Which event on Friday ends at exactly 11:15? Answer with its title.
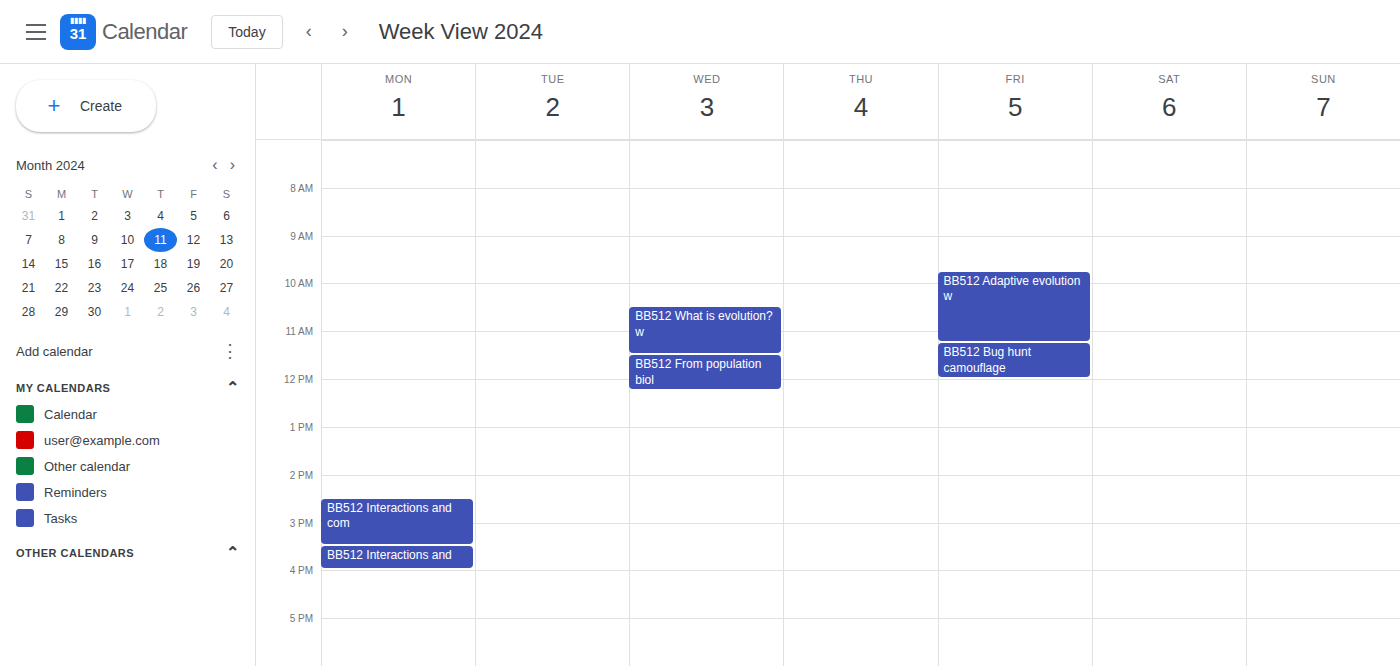
"BB512 Adaptive evolution w"